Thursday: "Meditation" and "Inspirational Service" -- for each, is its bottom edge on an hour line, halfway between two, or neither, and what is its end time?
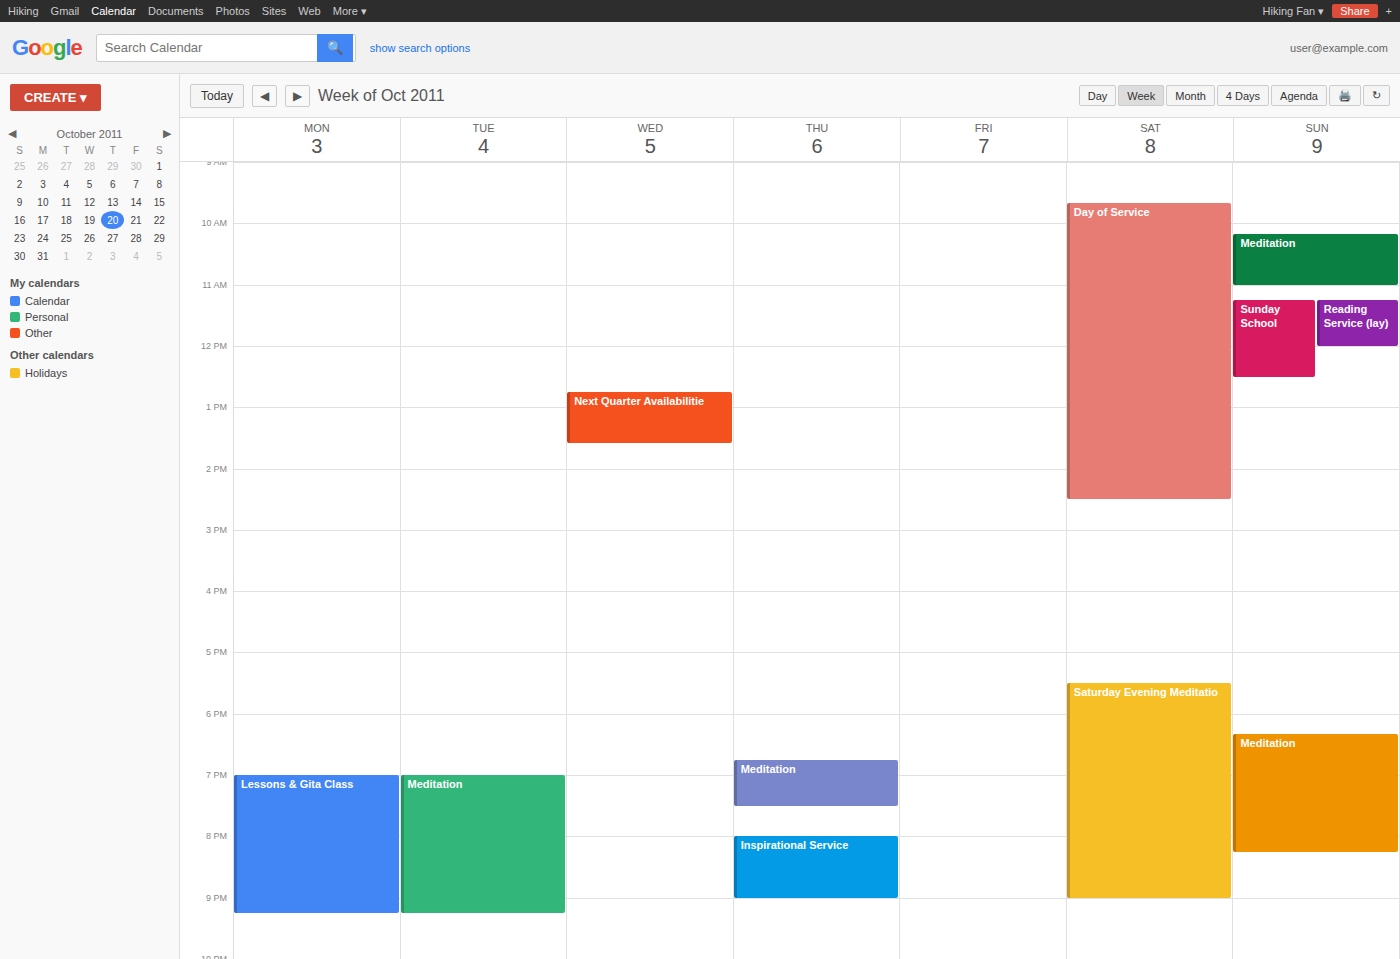
"Meditation": 7:30 PM, halfway between the 7 PM and 8 PM lines. "Inspirational Service": 9:00 PM, exactly on the 9 PM line.